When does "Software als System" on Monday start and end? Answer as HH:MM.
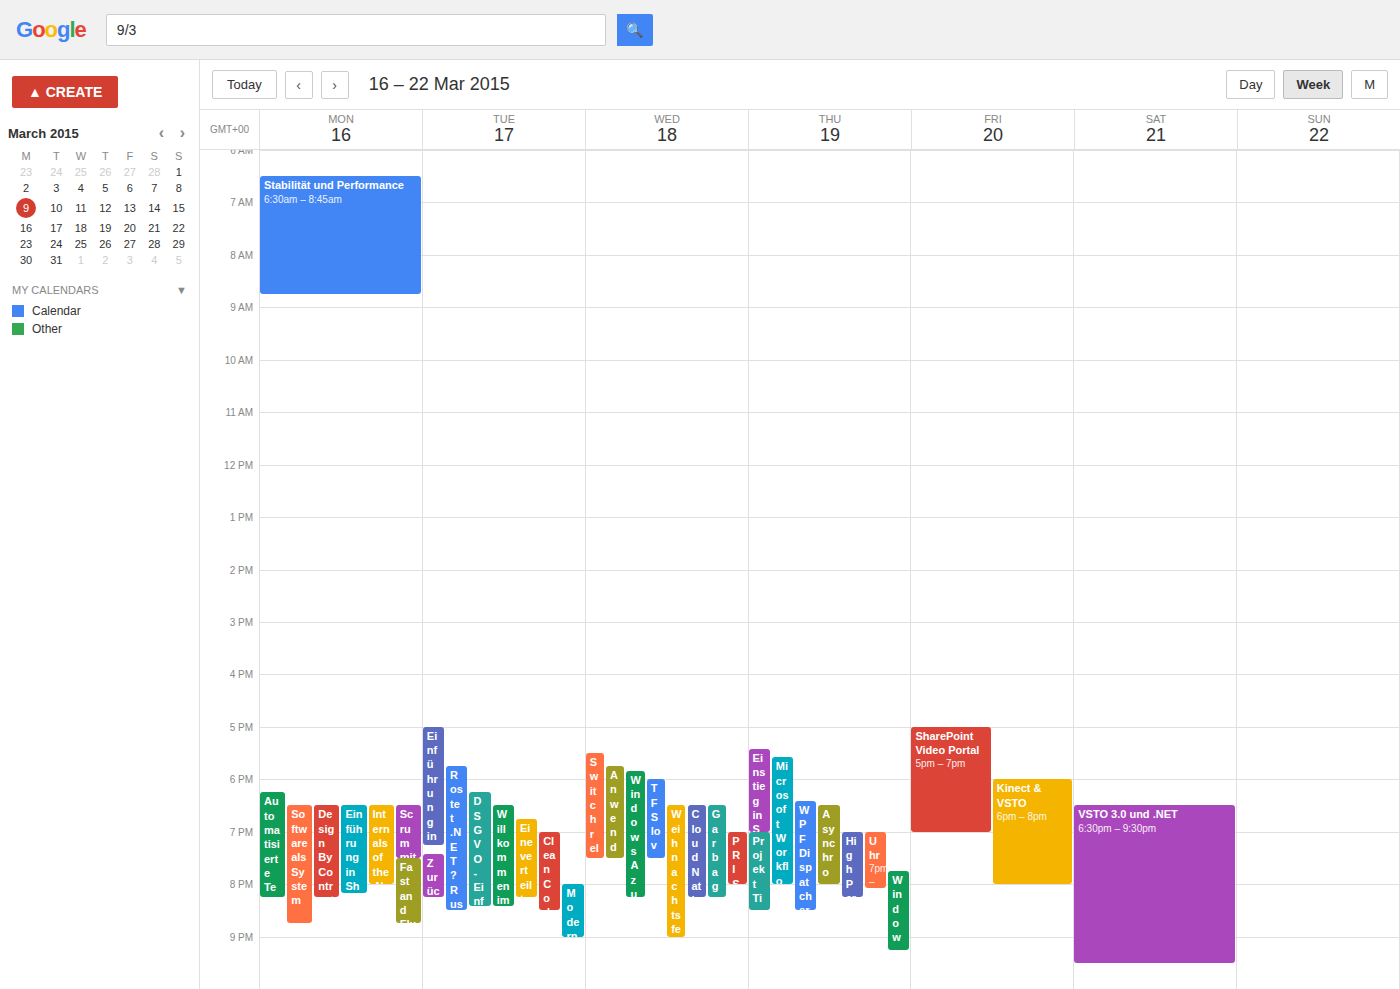
18:30 to 20:45